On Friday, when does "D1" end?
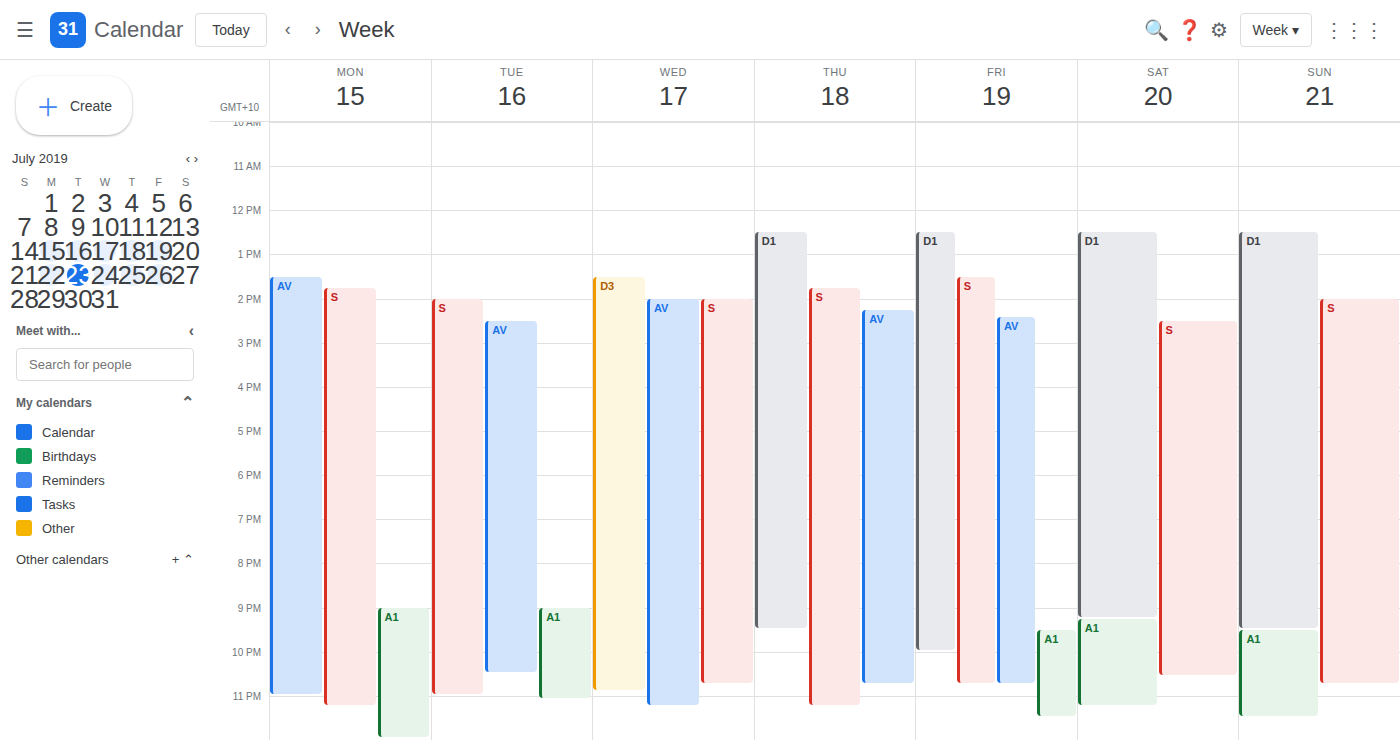
10:00 PM